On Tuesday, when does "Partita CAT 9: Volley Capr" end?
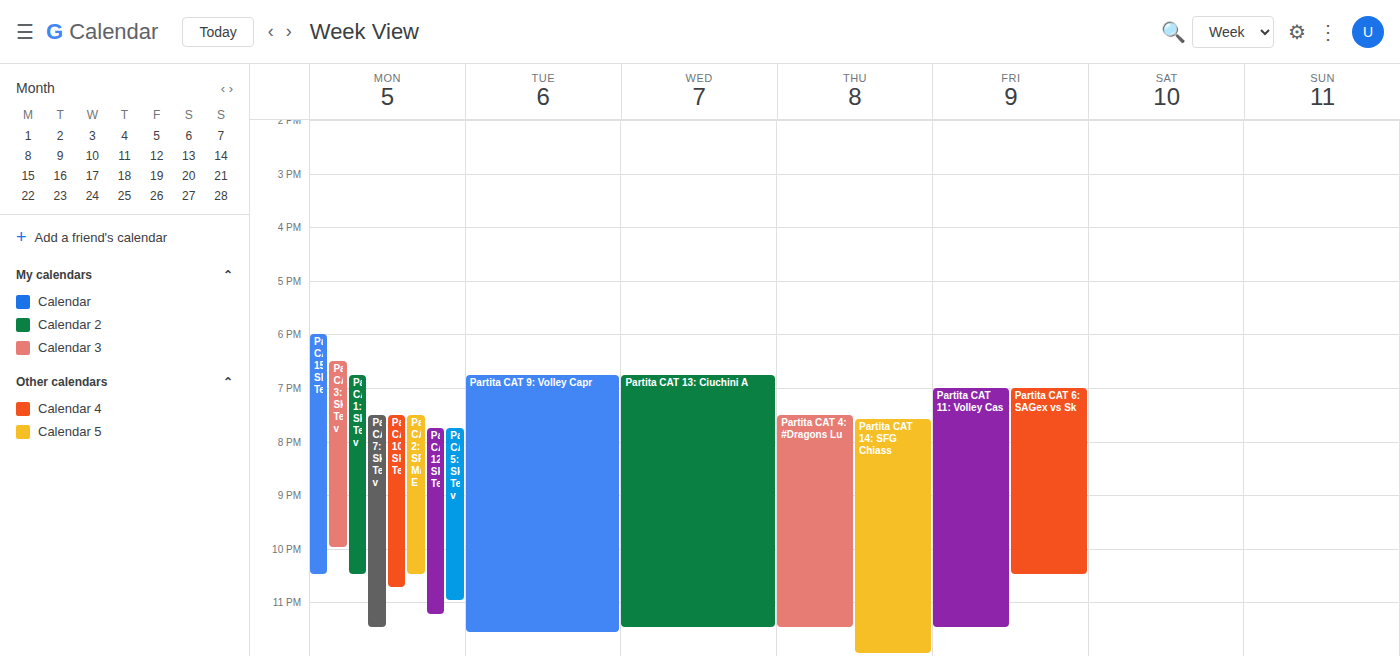
11:35 PM